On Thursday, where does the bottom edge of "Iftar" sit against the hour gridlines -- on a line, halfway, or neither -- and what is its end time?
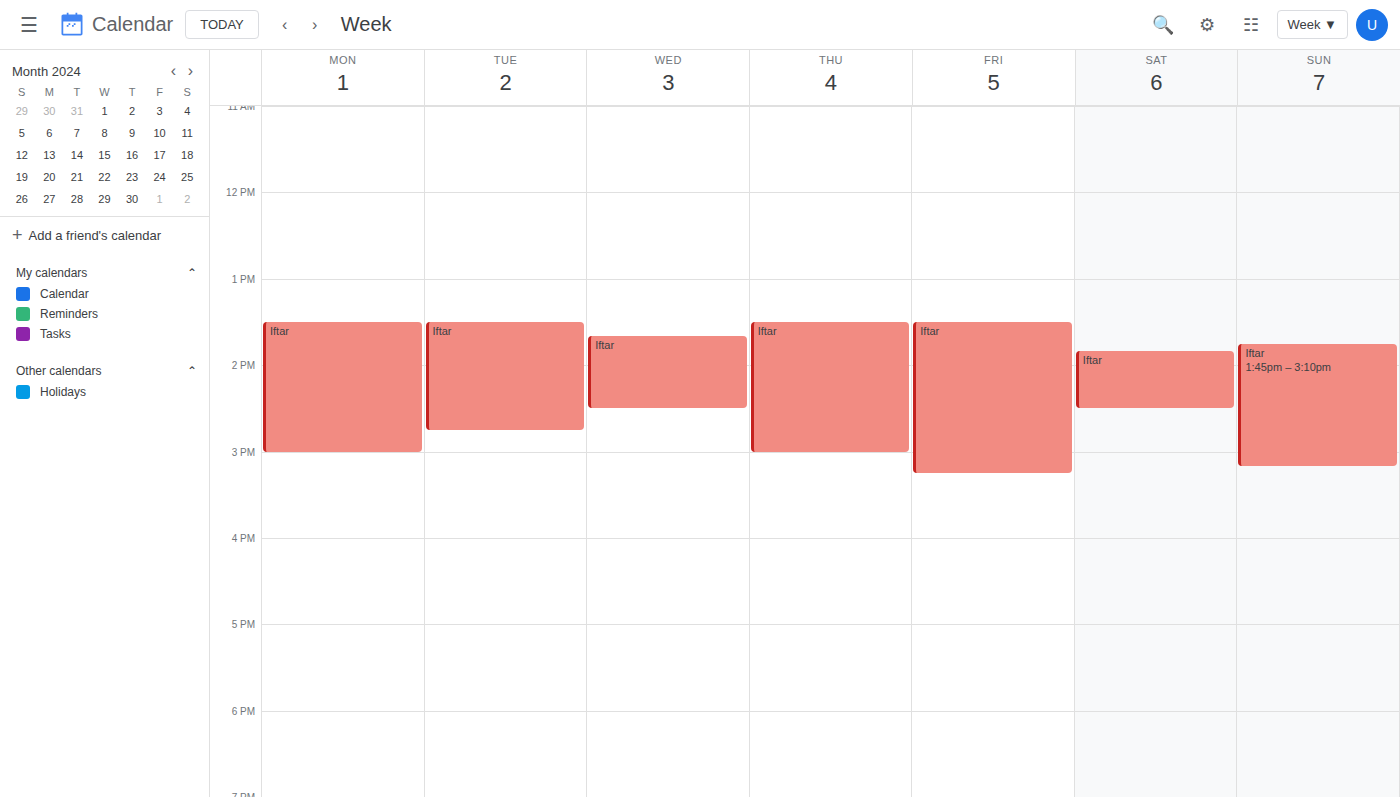
3:00 PM -- exactly on the 3 PM line.